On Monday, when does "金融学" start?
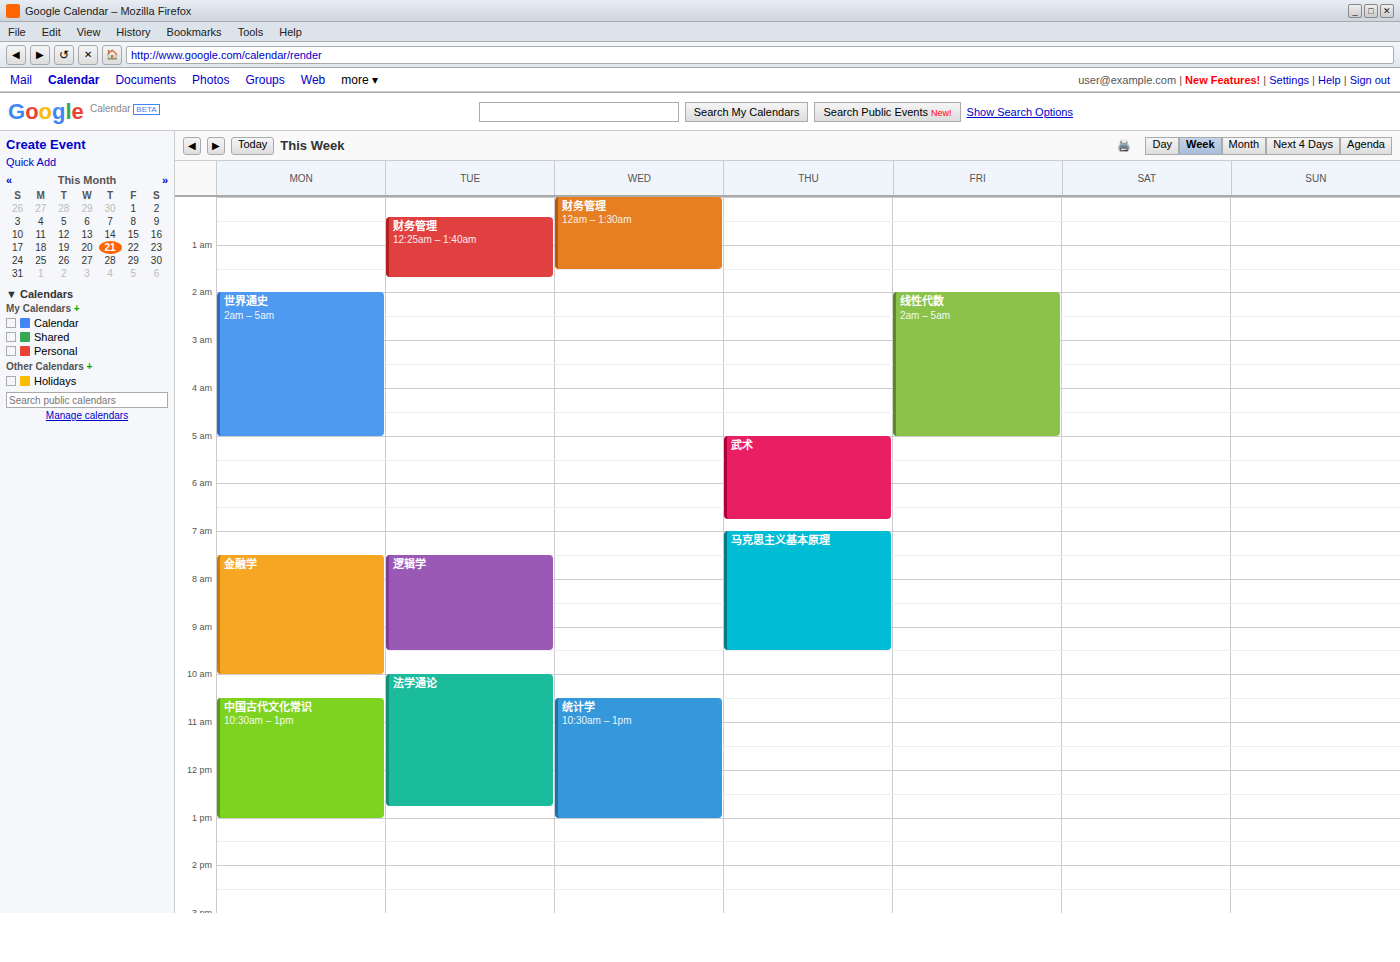
7:30 AM